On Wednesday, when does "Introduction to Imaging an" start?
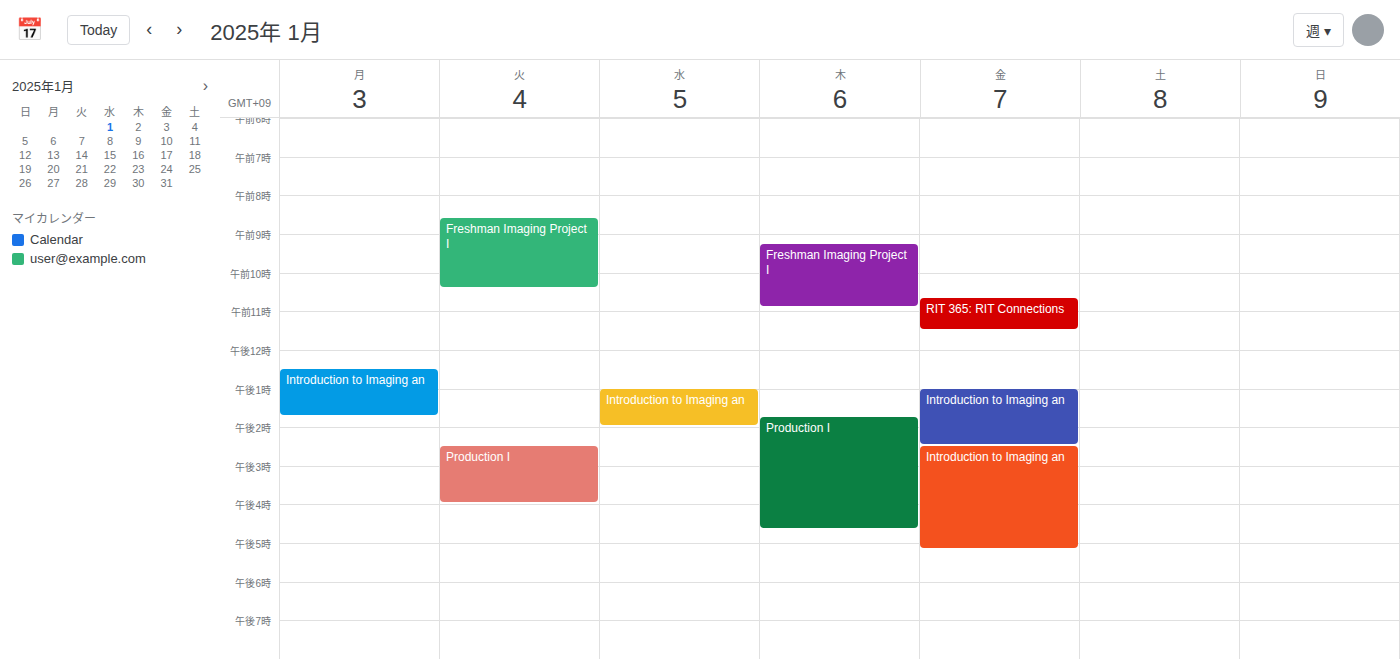
1:00 PM